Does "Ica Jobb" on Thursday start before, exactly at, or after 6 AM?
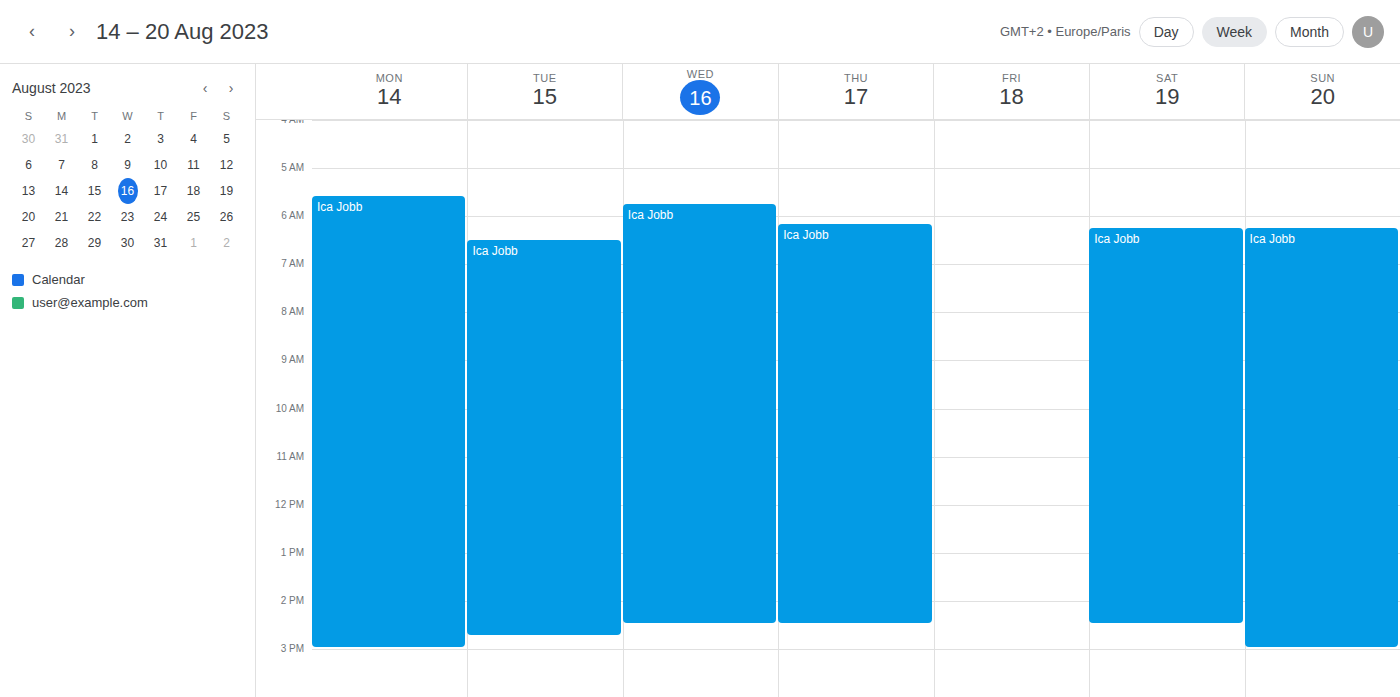
6:10 AM -- after 6 AM, 10 minutes below the 6 AM line.